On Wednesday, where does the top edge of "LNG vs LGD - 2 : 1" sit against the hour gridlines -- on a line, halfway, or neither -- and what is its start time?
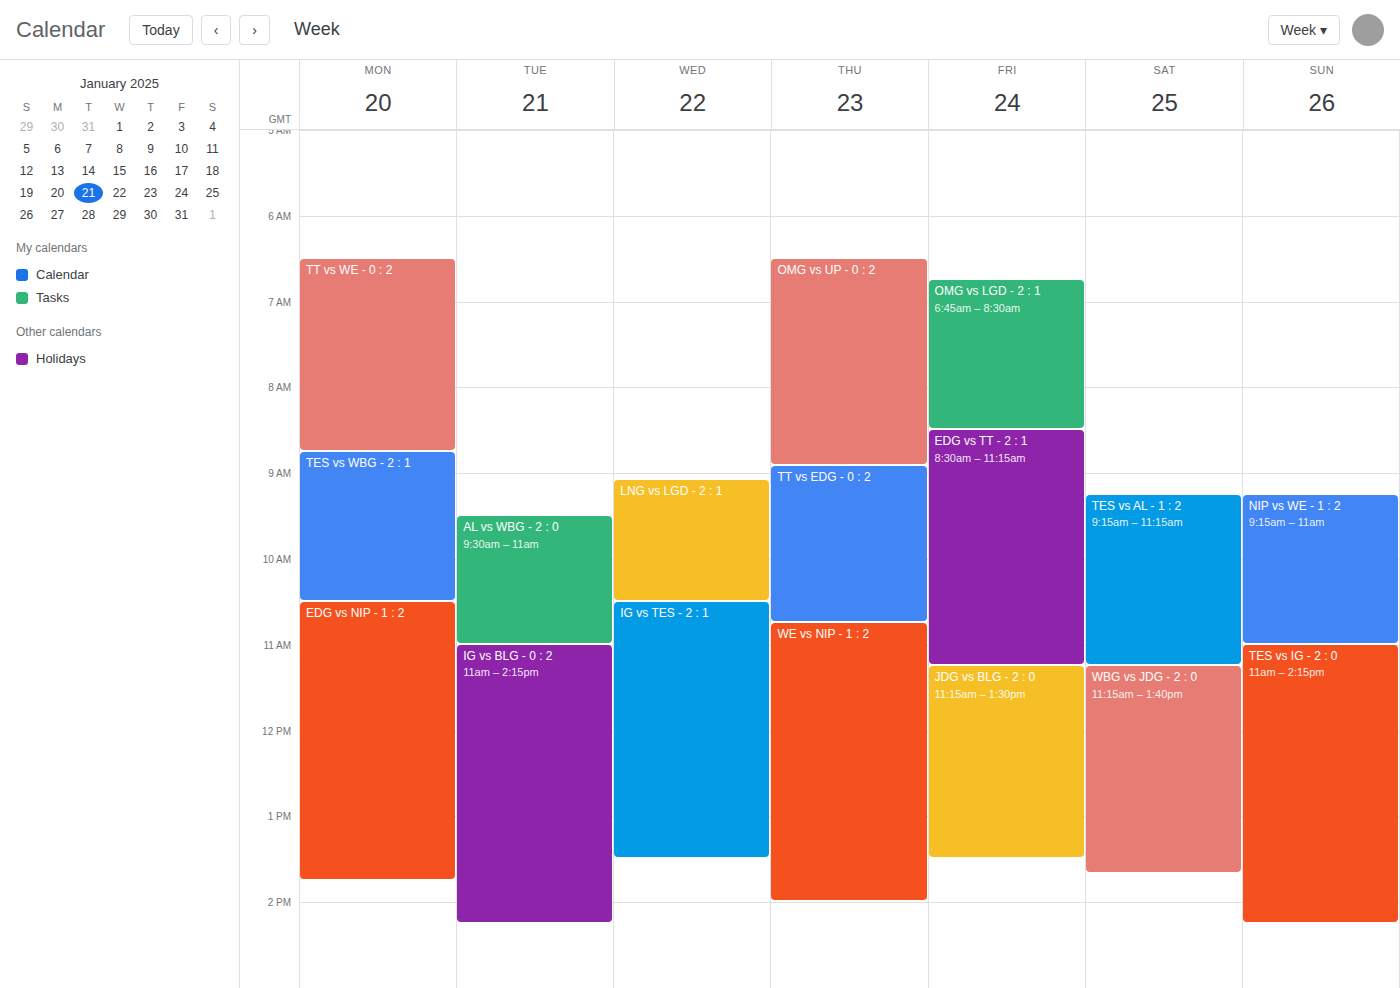
9:05 AM -- neither: 5 minutes below the 9 AM line and 55 minutes above the 10 AM line.